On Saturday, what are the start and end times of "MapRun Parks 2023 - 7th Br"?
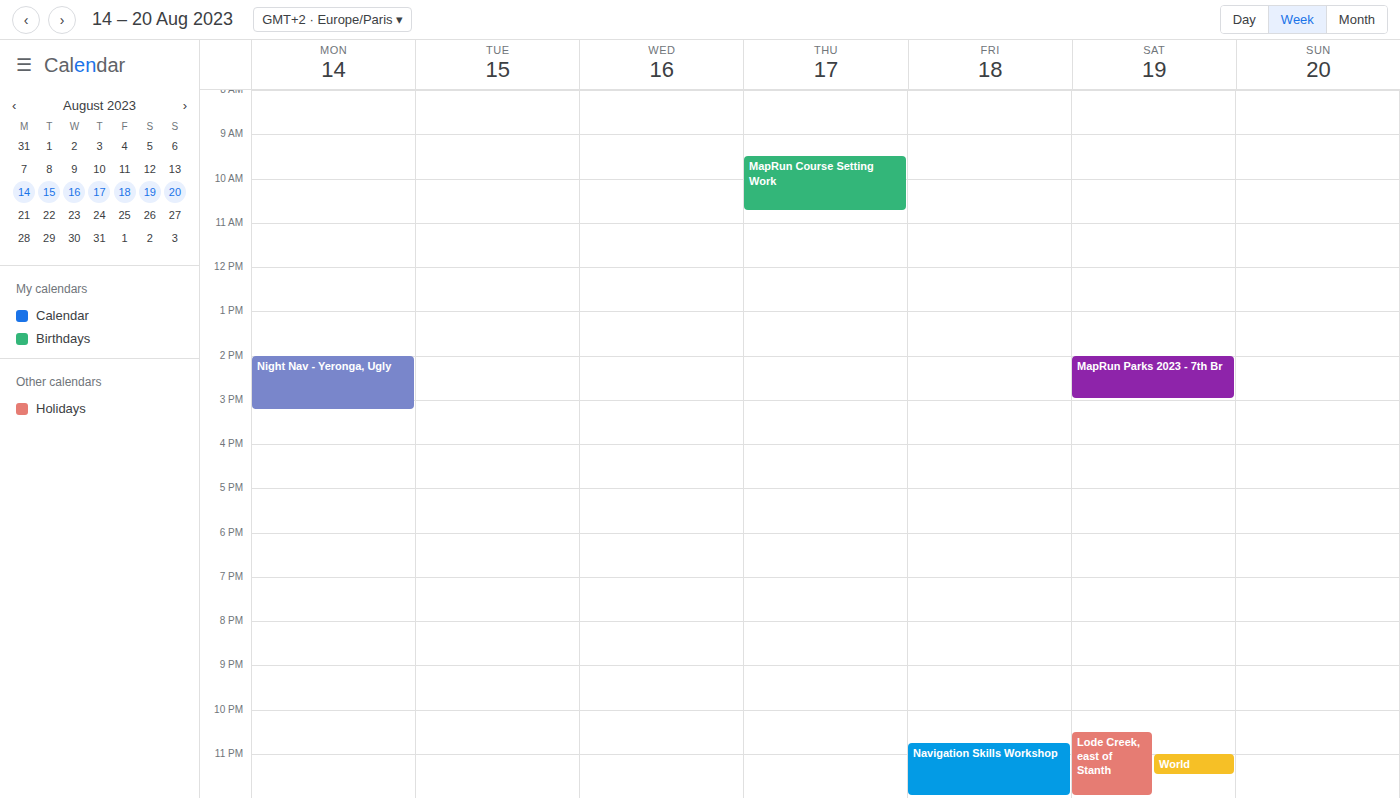
2:00 PM to 3:00 PM